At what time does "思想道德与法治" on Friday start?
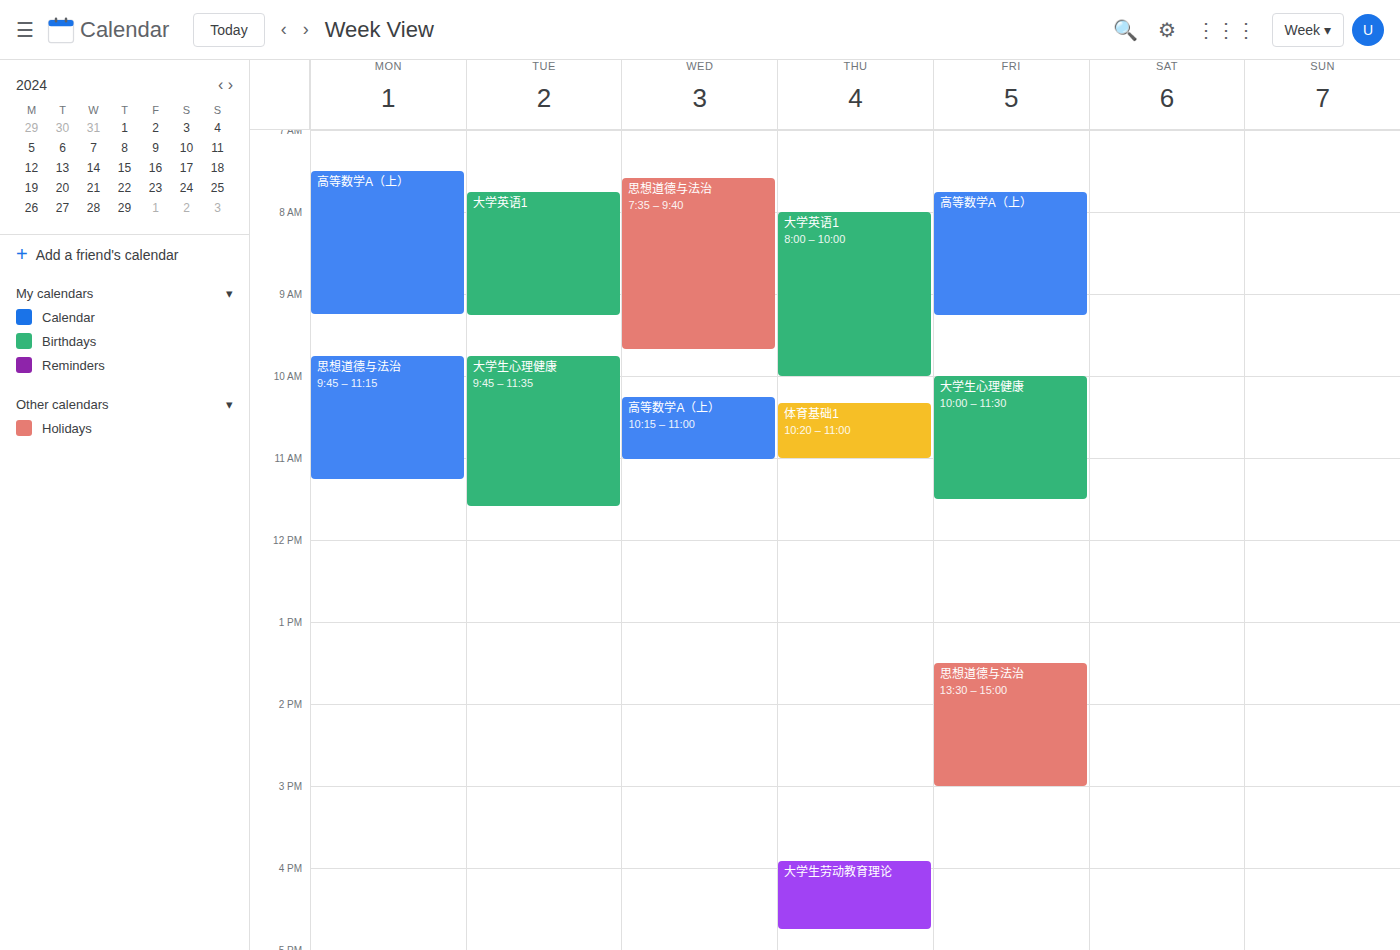
1:30 PM